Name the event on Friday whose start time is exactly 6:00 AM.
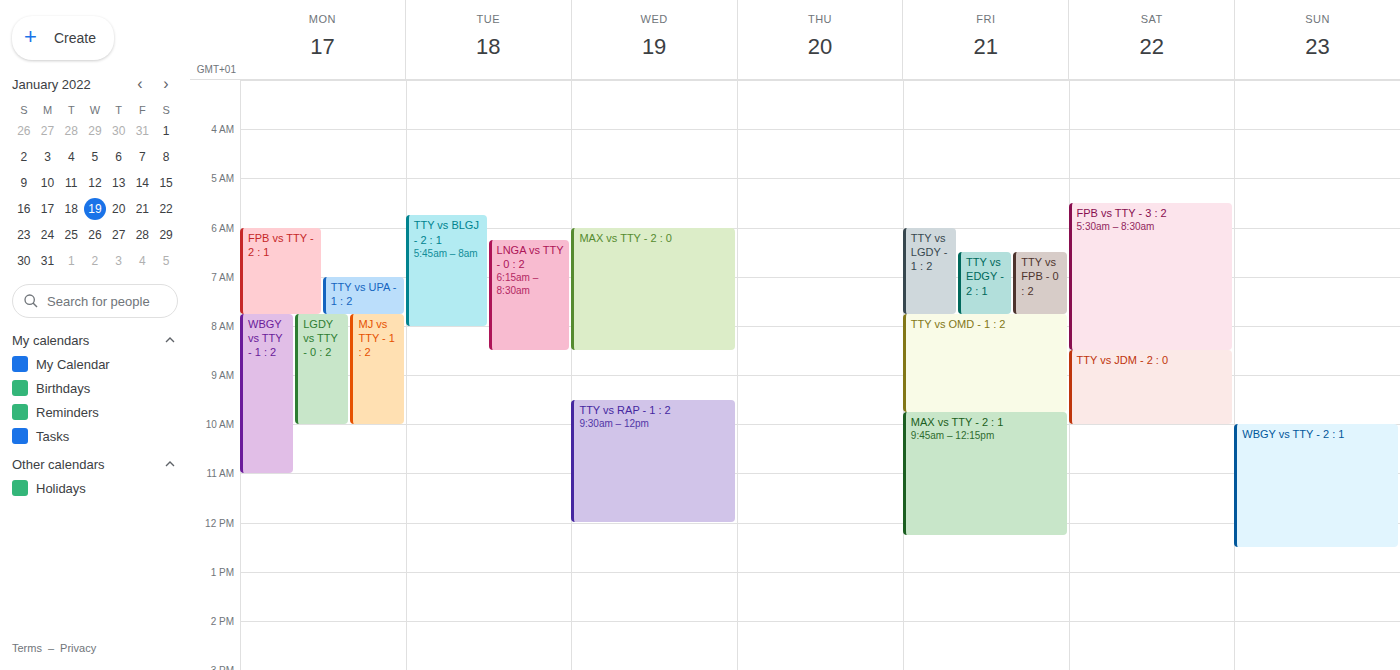
"TTY vs LGDY - 1 : 2"